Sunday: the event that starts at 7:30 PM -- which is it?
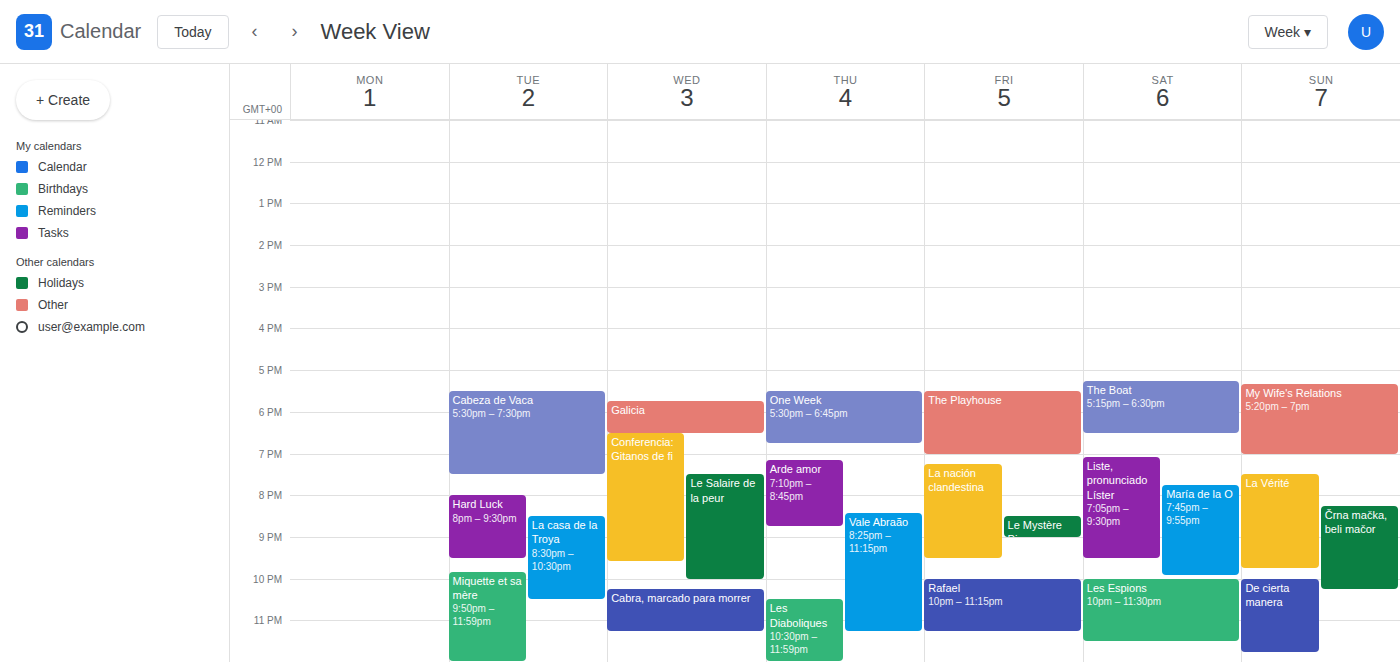
"La Vérité"